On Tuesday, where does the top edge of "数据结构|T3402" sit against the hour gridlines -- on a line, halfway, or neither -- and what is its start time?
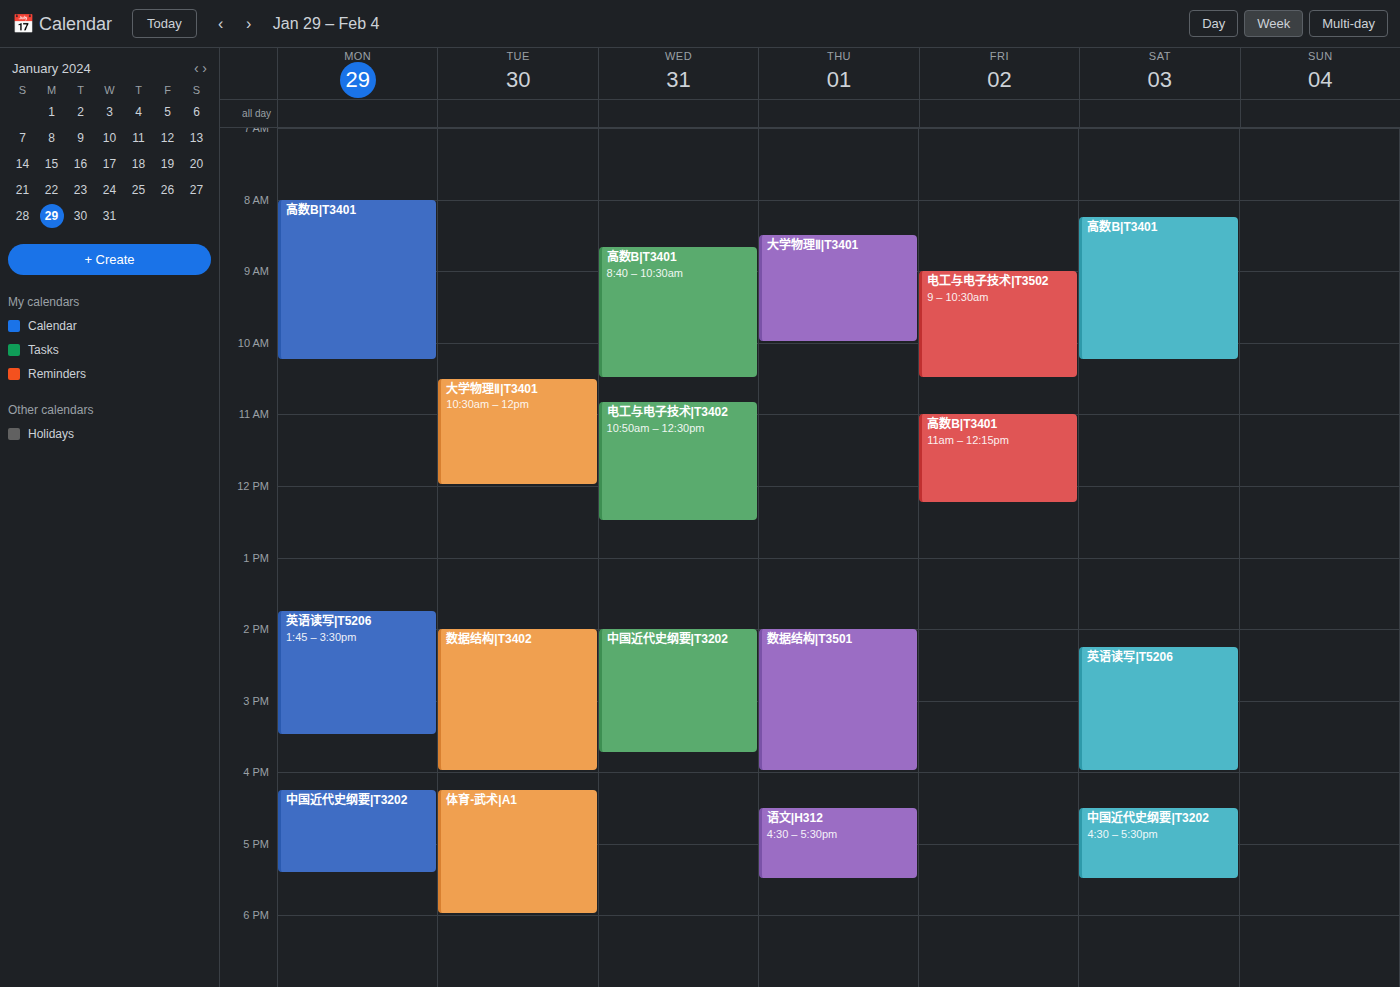
2:00 PM -- exactly on the 2 PM line.